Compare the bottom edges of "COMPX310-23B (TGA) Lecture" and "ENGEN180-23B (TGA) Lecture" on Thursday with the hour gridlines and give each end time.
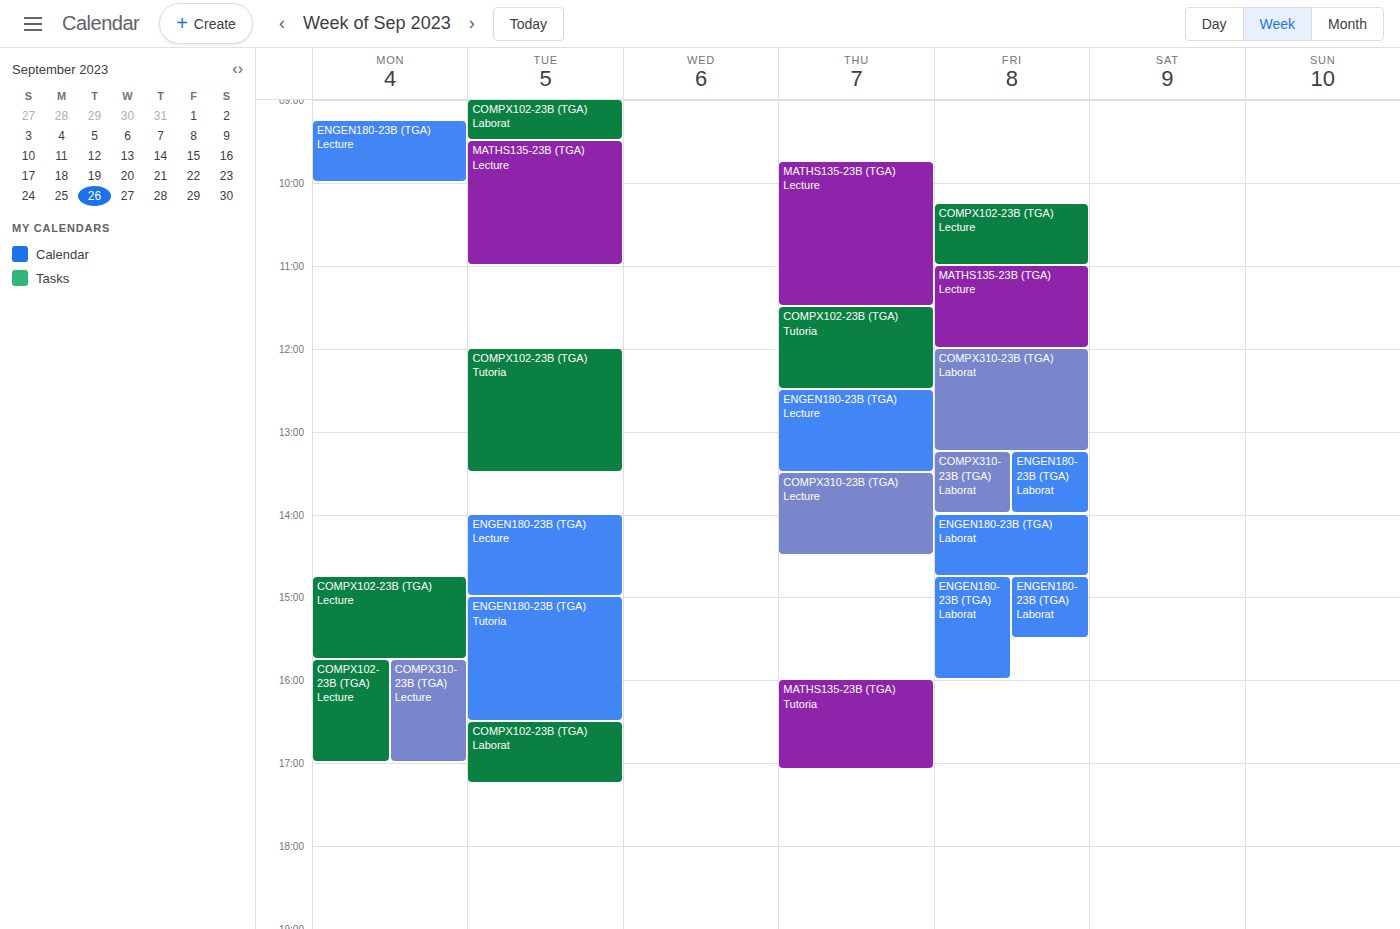
"COMPX310-23B (TGA) Lecture": 2:30 PM, halfway between the 2 PM and 3 PM lines. "ENGEN180-23B (TGA) Lecture": 1:30 PM, halfway between the 1 PM and 2 PM lines.